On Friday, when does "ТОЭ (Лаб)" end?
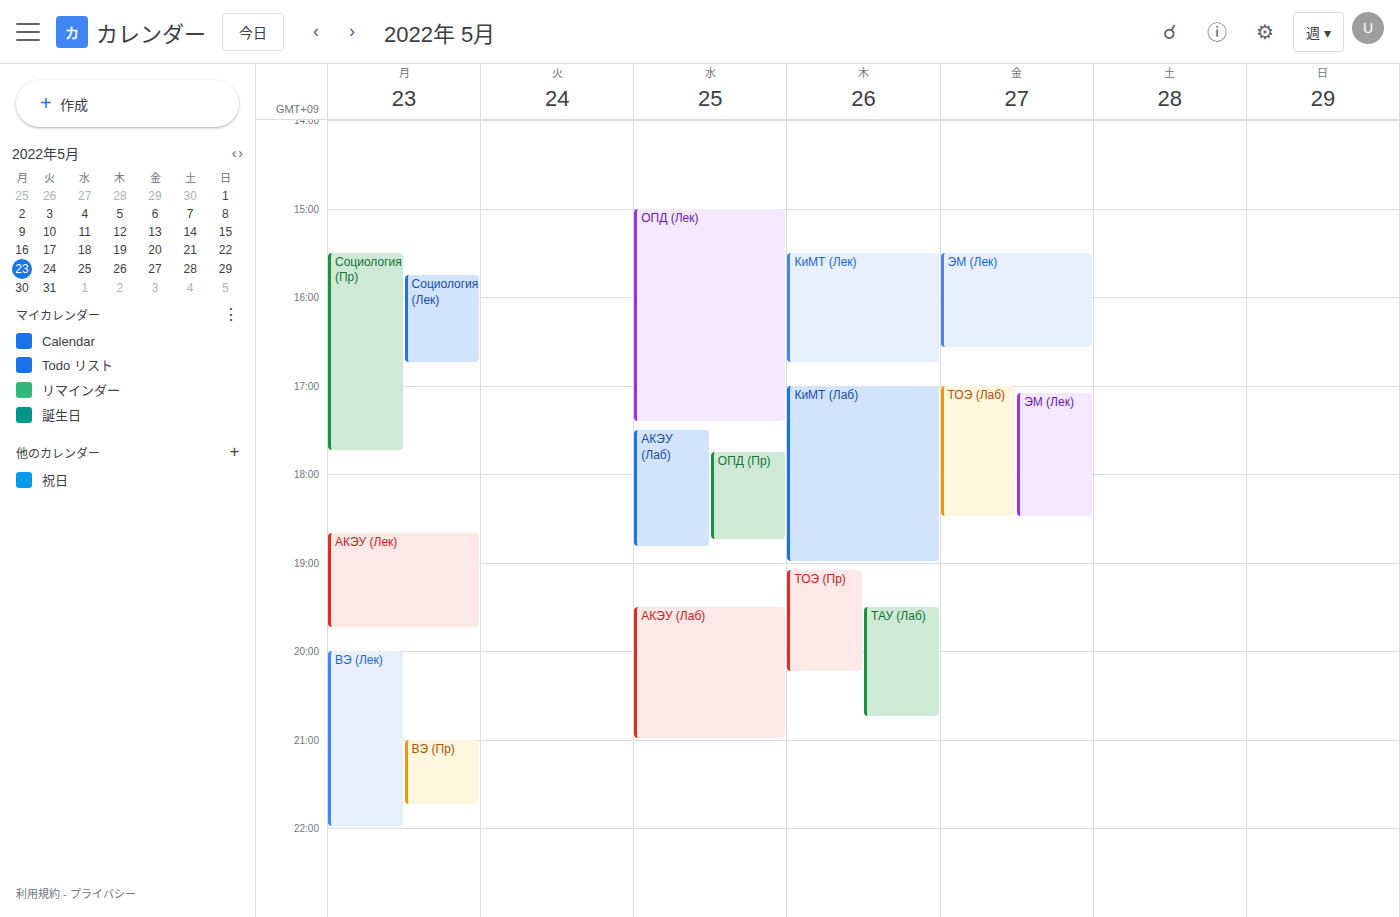
6:30 PM